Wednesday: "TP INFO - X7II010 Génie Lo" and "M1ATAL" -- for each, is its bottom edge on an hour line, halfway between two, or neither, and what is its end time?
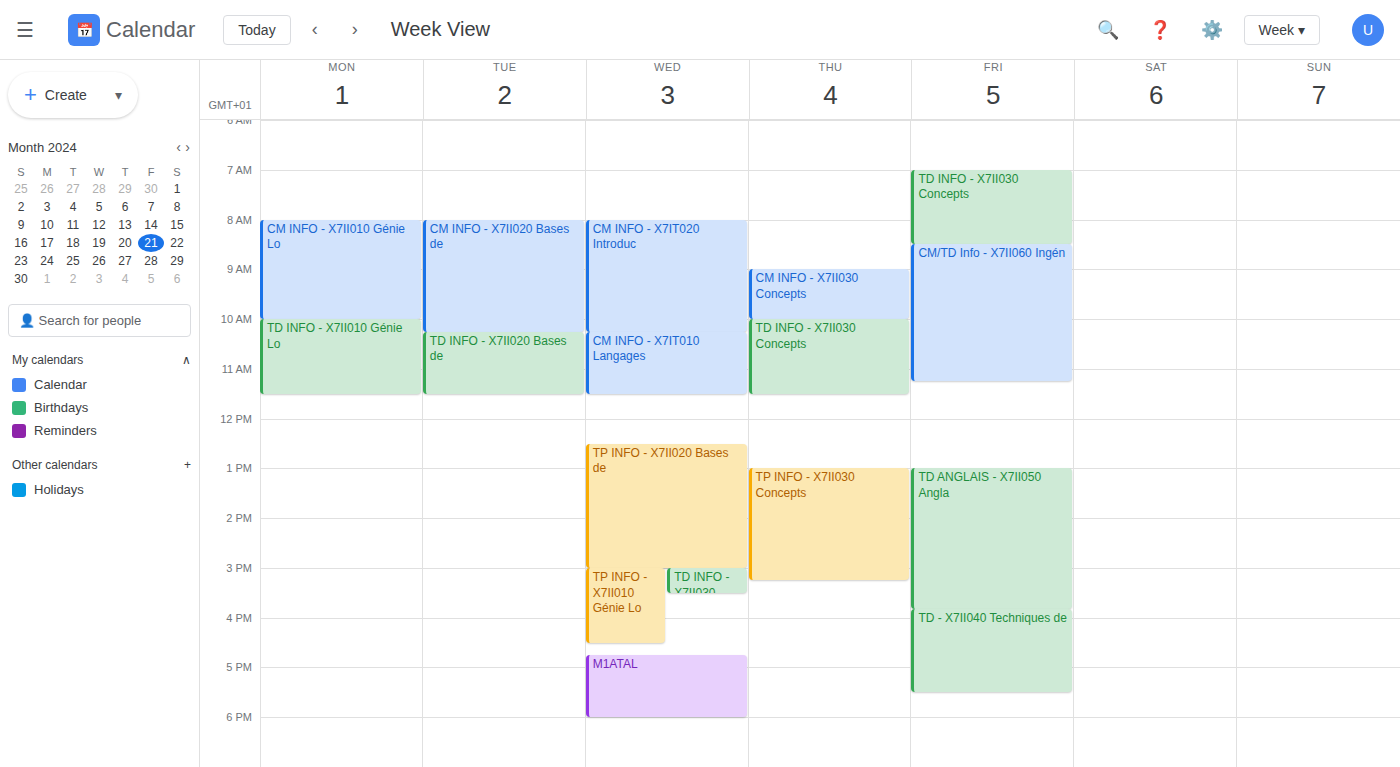
"TP INFO - X7II010 Génie Lo": 16:30, halfway between the 16:00 and 17:00 lines. "M1ATAL": 18:00, exactly on the 18:00 line.